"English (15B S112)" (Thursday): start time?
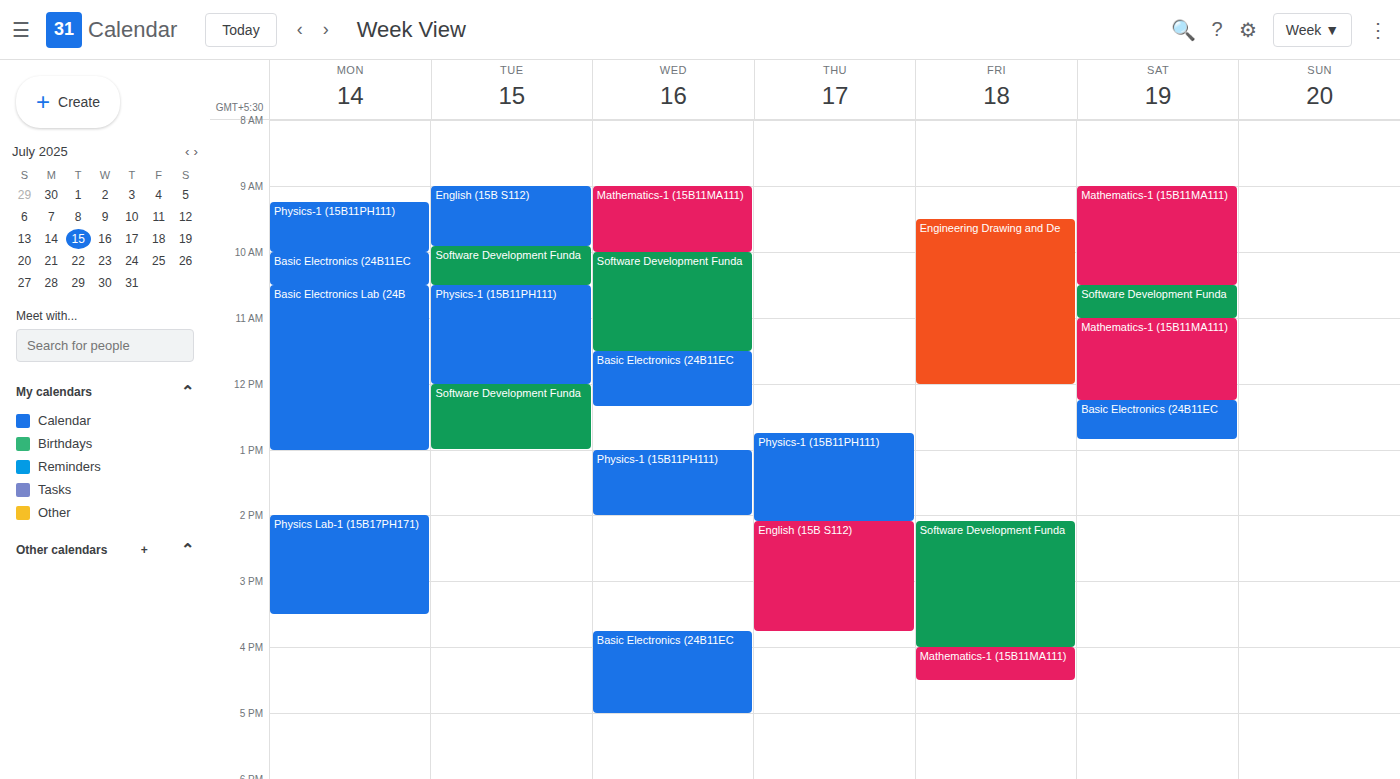
2:05 PM